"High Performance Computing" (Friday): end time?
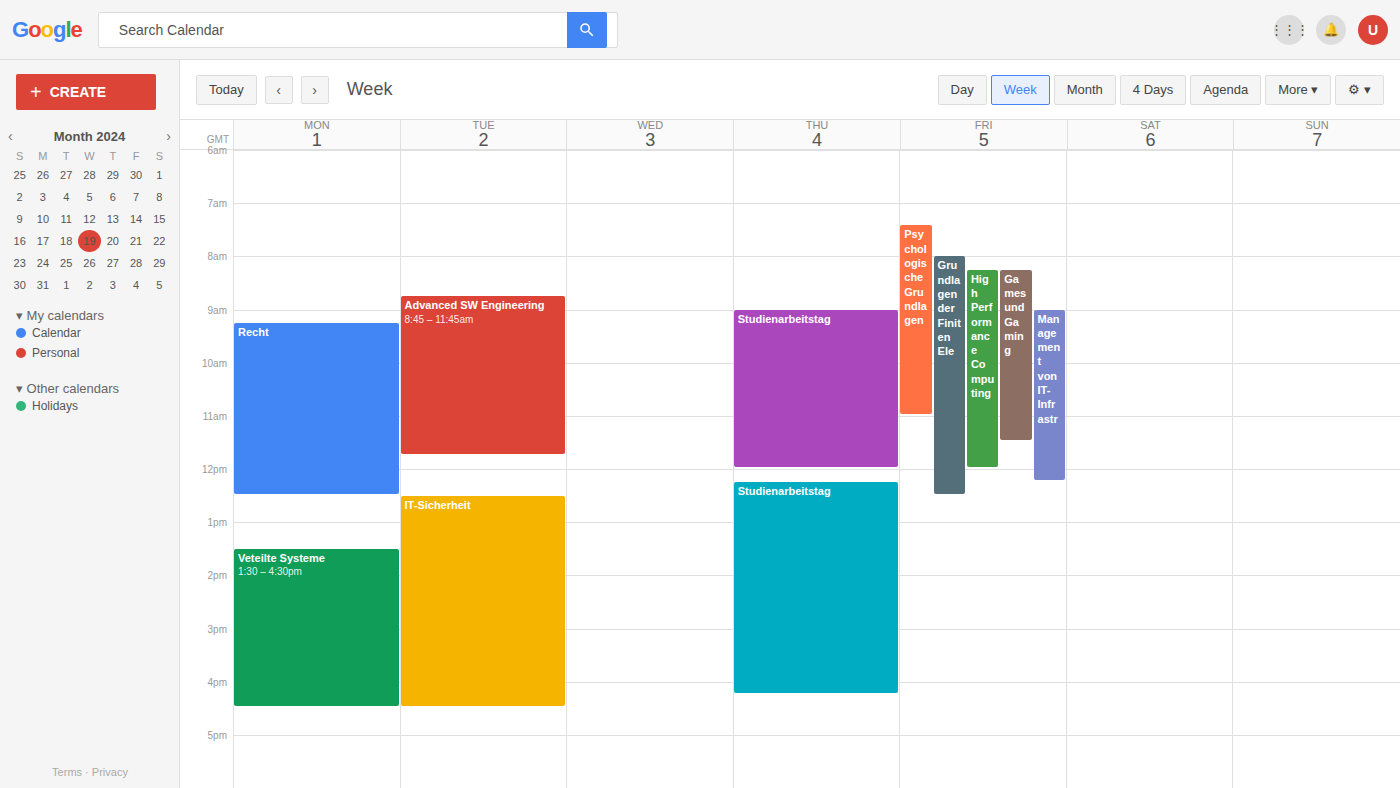
12:00 PM